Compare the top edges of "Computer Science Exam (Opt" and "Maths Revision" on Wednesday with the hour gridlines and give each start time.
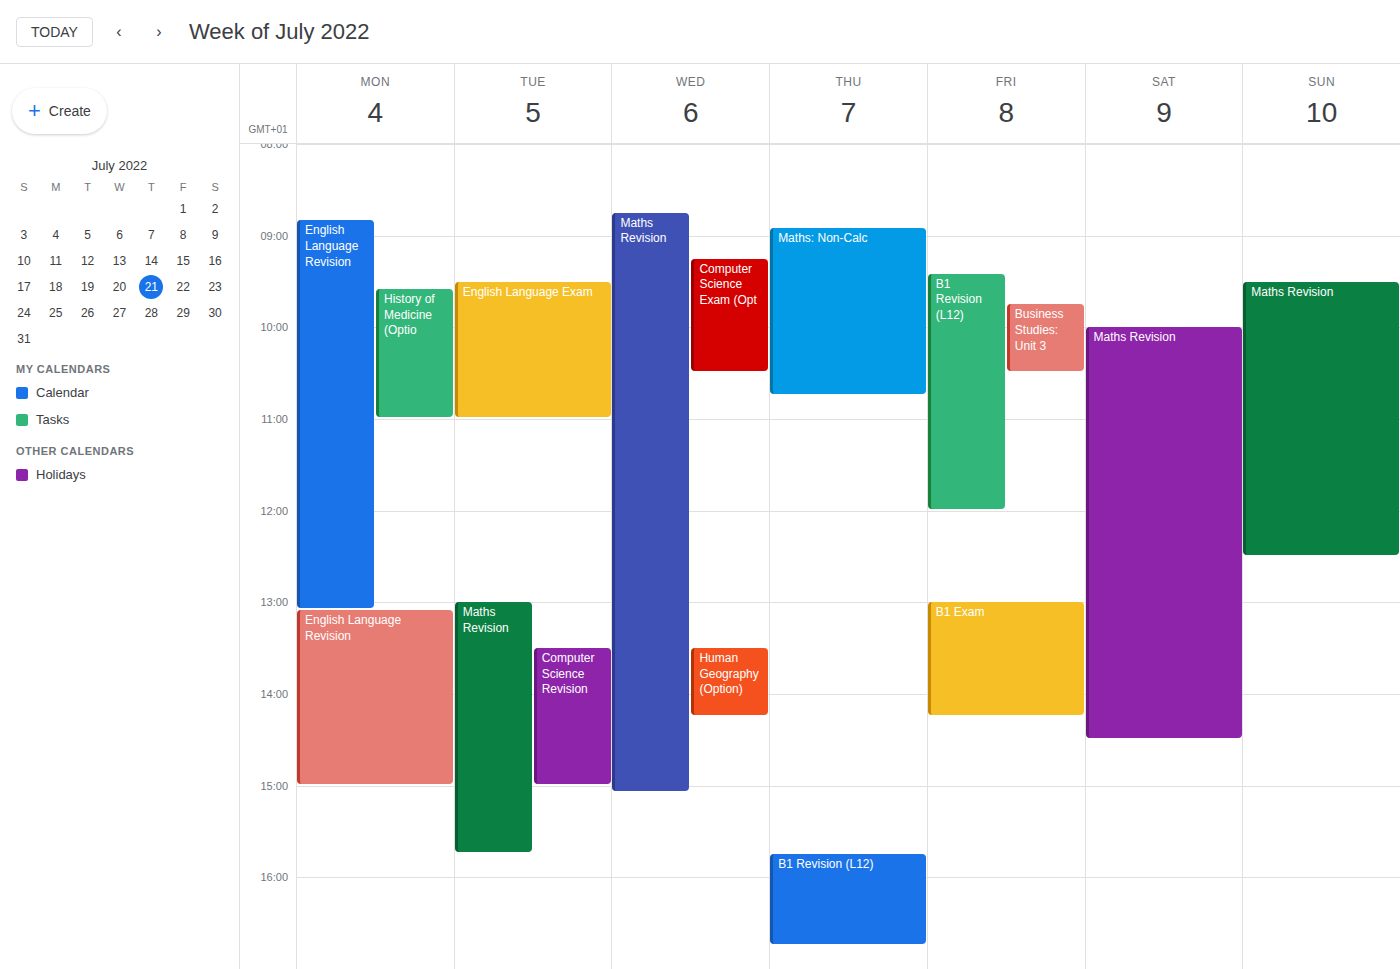
"Computer Science Exam (Opt": 9:15 AM, neither: a quarter of the way from the 9 AM line to the 10 AM line. "Maths Revision": 8:45 AM, neither: three quarters of the way from the 8 AM line to the 9 AM line.